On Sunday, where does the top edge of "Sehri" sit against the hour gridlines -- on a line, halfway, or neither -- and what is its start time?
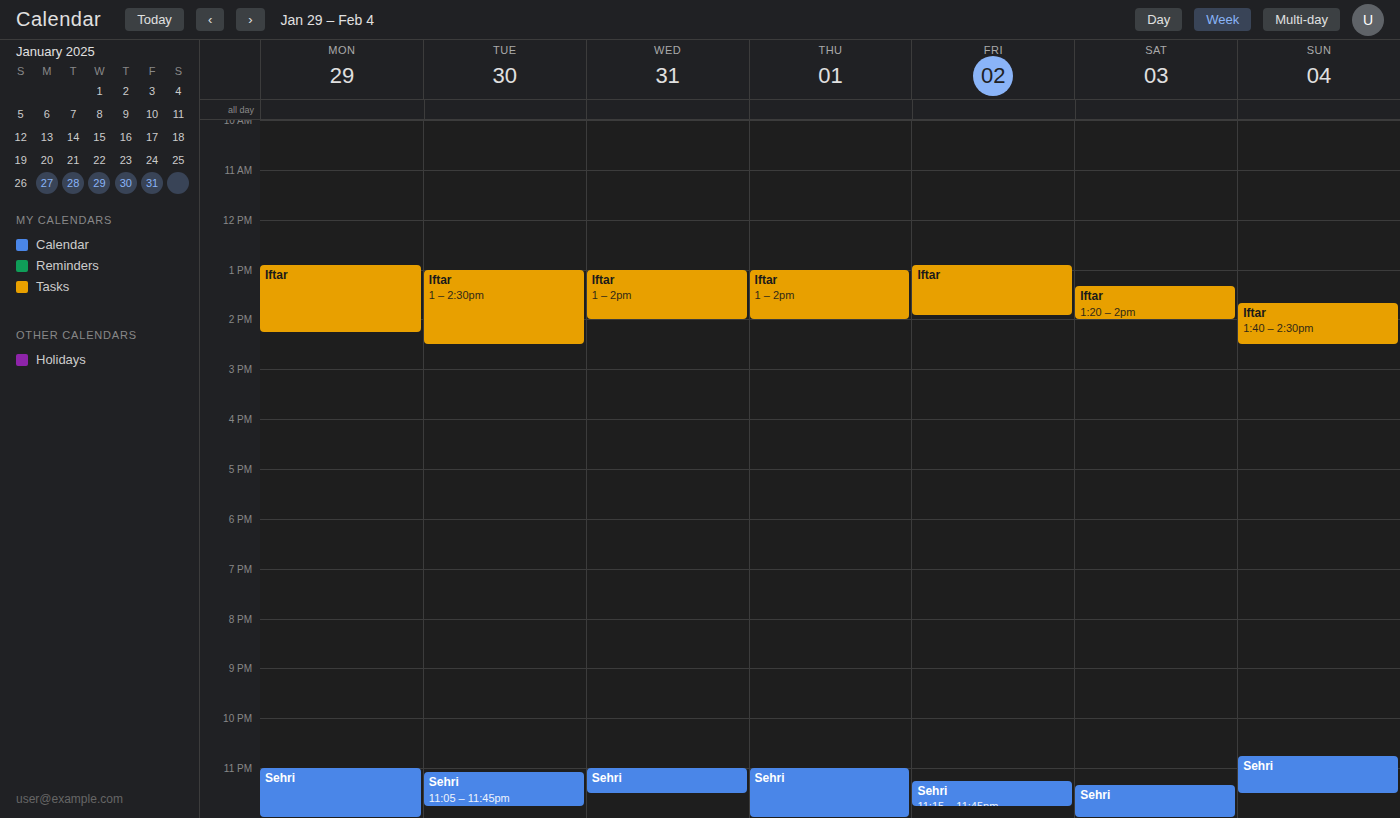
10:45 PM -- neither: three quarters of the way from the 10 PM line to the 11 PM line.